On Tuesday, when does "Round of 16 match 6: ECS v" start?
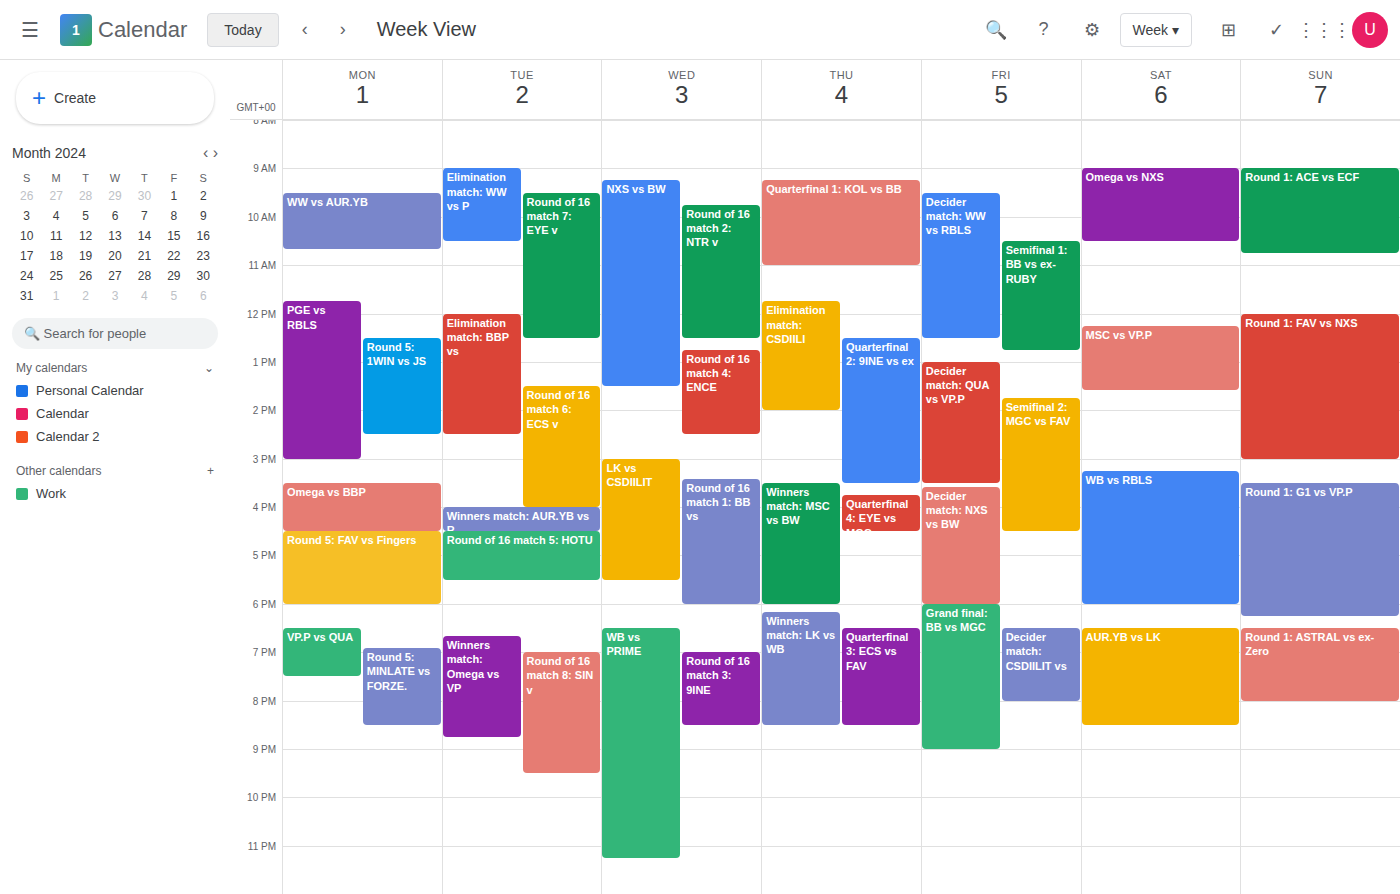
13:30